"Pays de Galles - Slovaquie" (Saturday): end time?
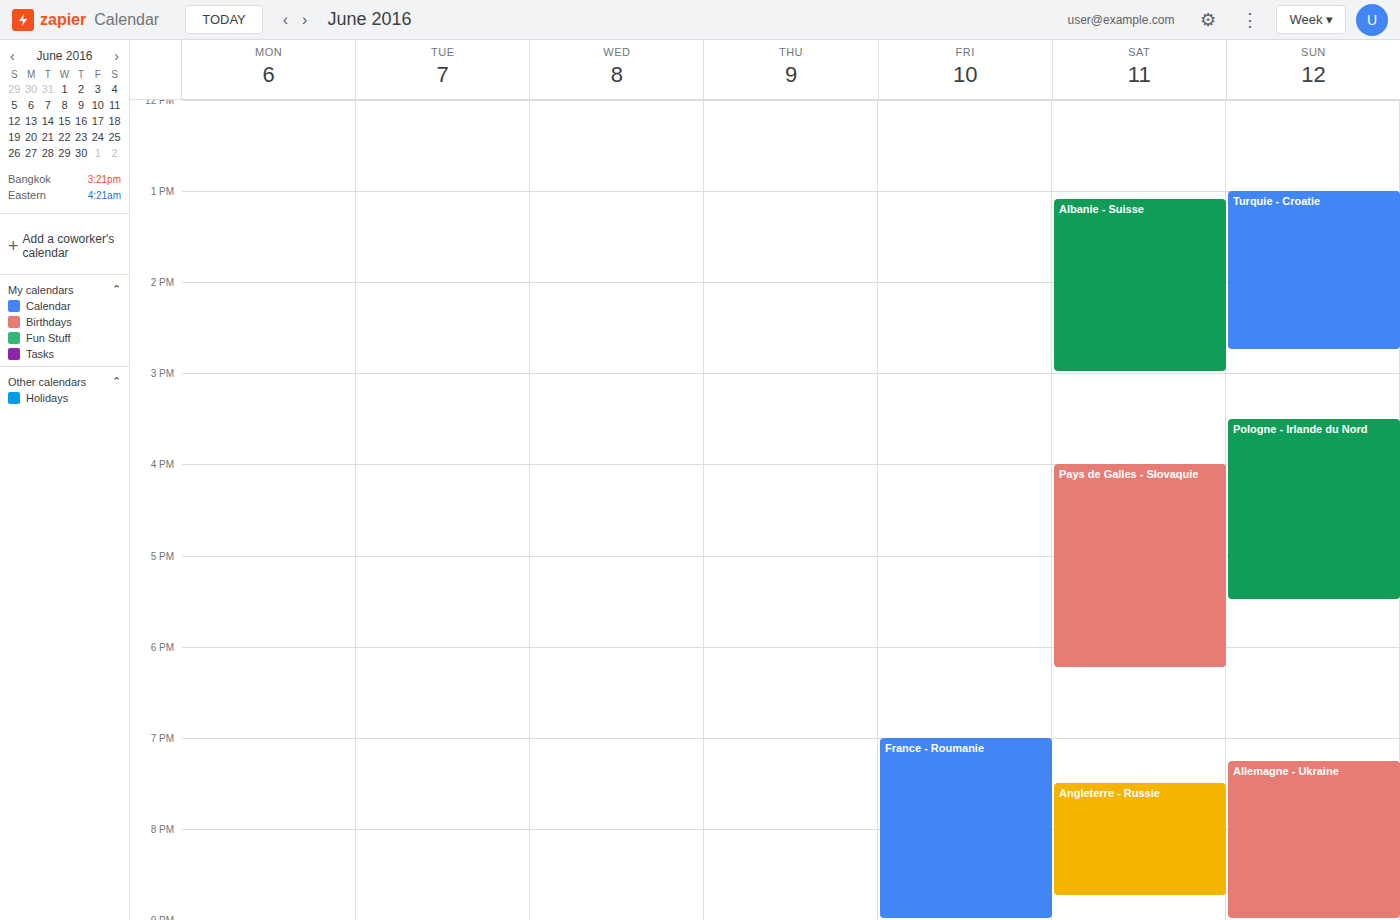
6:15 PM